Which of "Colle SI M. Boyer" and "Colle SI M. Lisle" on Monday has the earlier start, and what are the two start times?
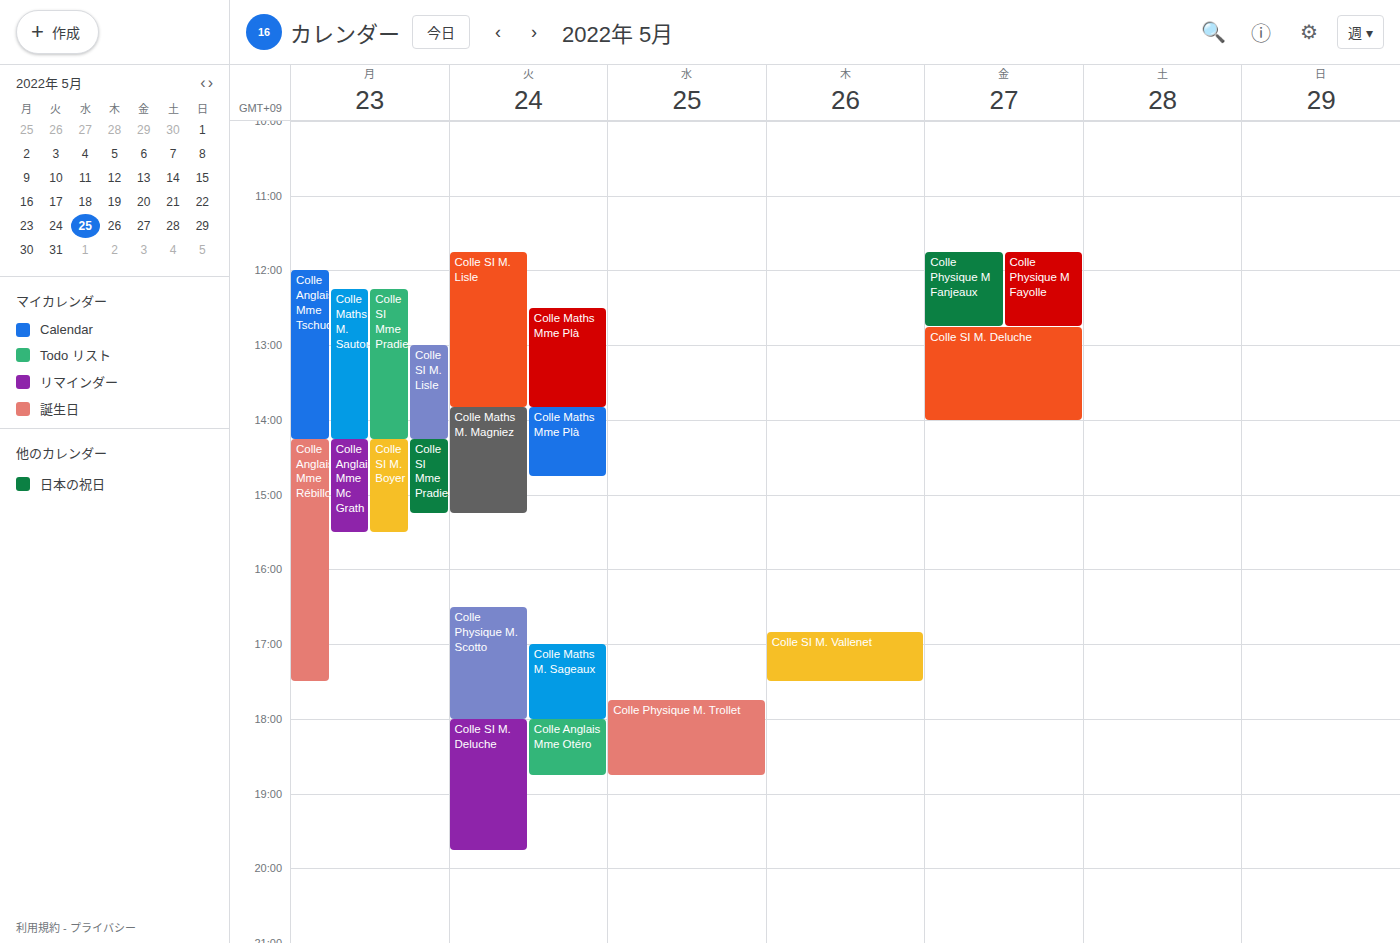
"Colle SI M. Lisle" 1:00 PM; "Colle SI M. Boyer" 2:15 PM.